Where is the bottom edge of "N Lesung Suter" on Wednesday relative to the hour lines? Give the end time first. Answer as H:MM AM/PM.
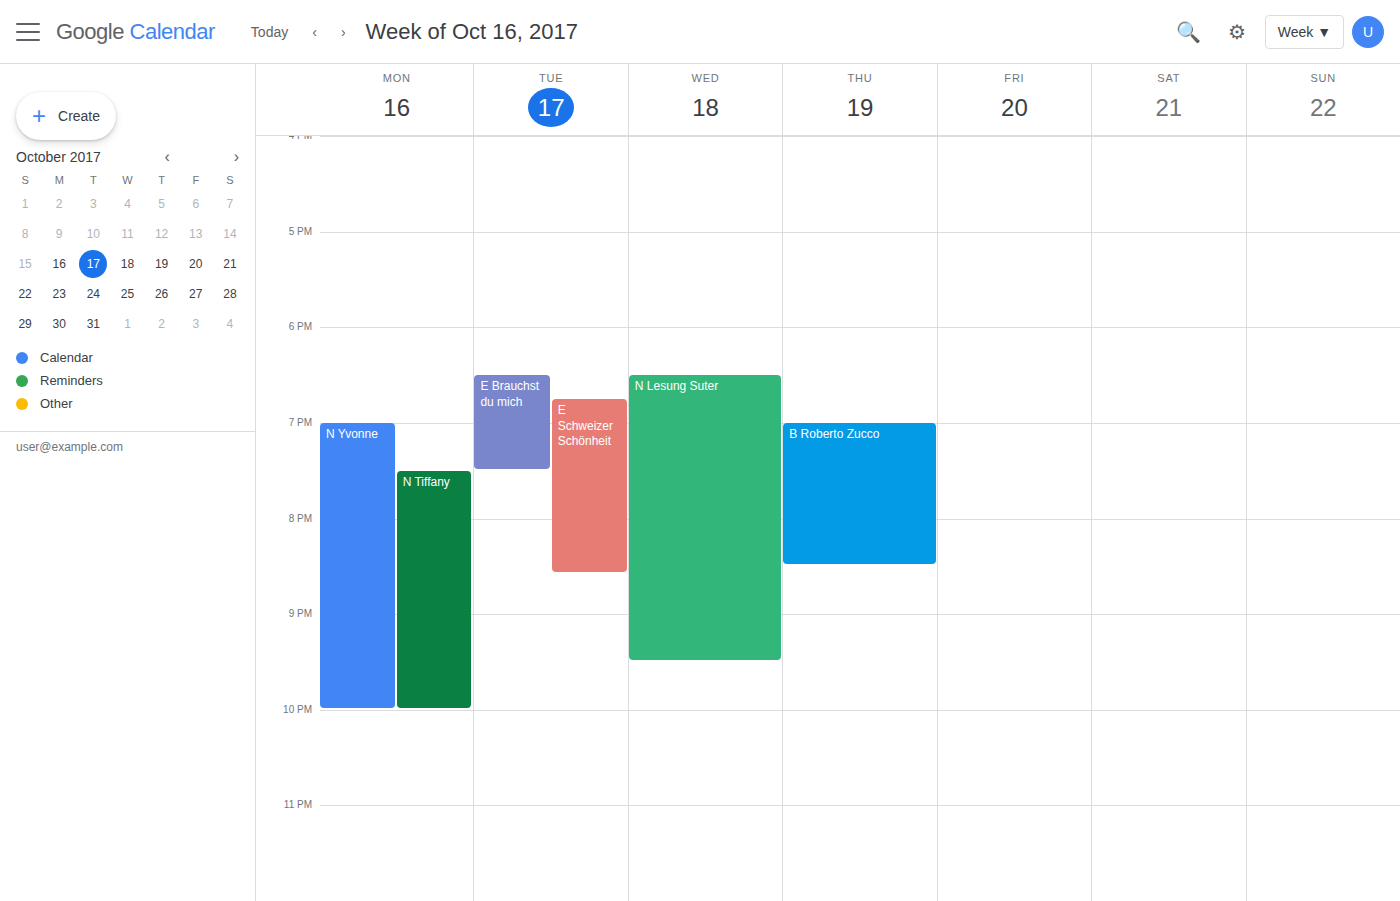
9:30 PM -- halfway between the 9 PM and 10 PM lines.